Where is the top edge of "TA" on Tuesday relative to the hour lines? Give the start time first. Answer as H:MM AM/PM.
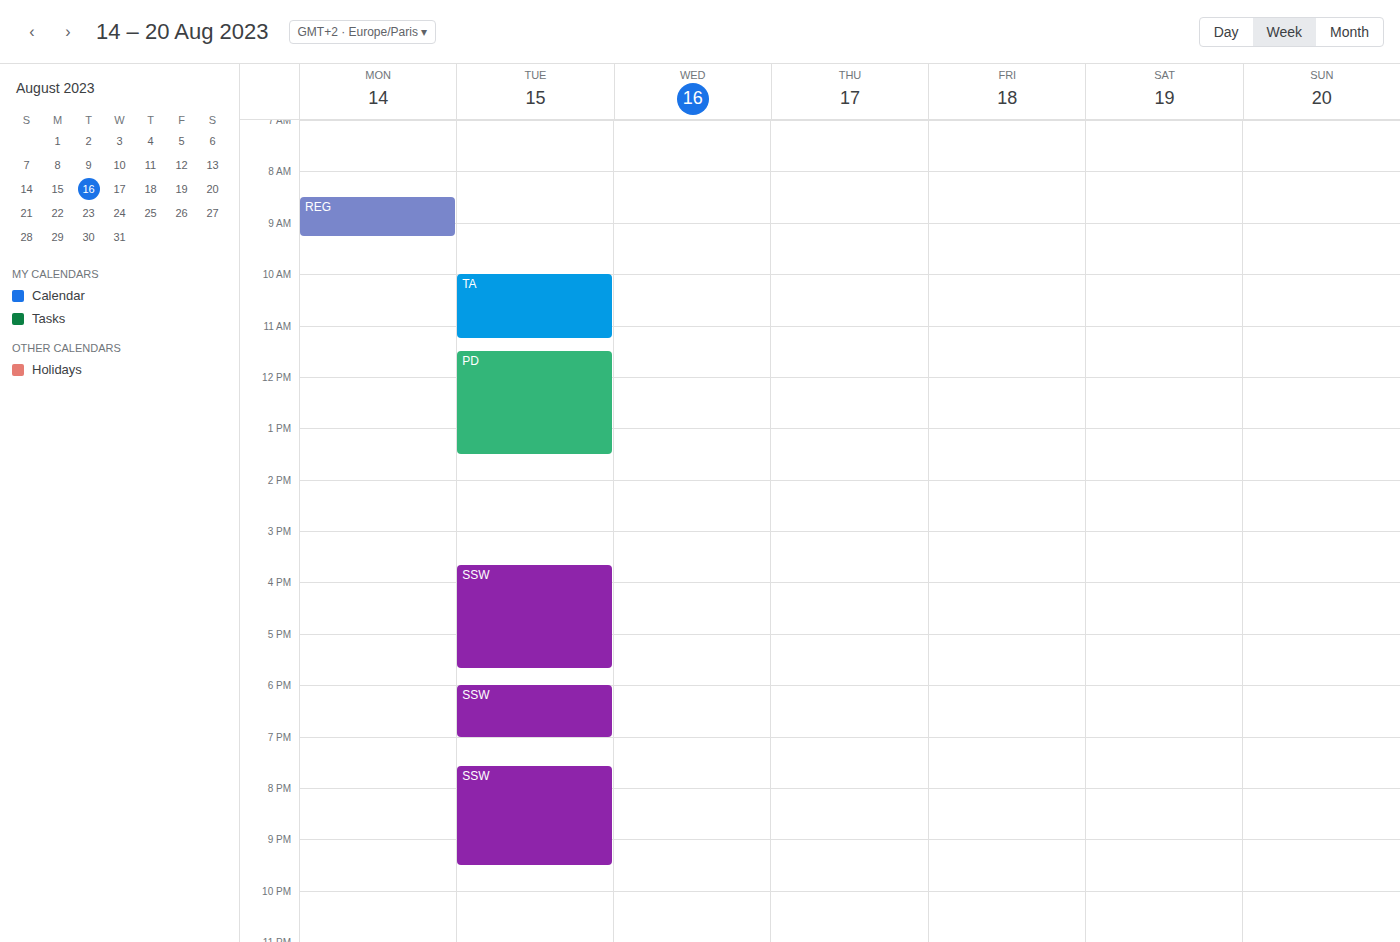
10:00 AM -- exactly on the 10 AM line.